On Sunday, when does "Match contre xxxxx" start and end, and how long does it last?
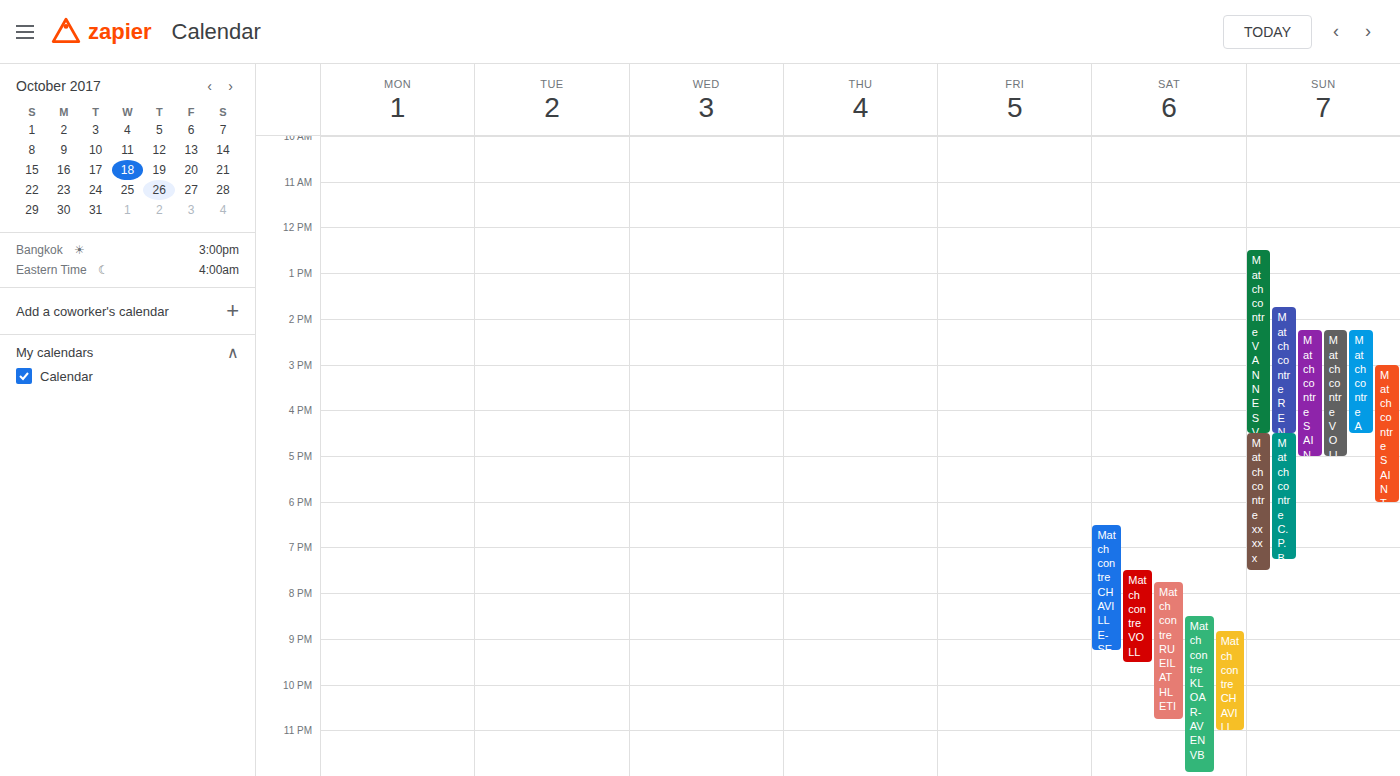
16:30 to 19:30, 3 hours